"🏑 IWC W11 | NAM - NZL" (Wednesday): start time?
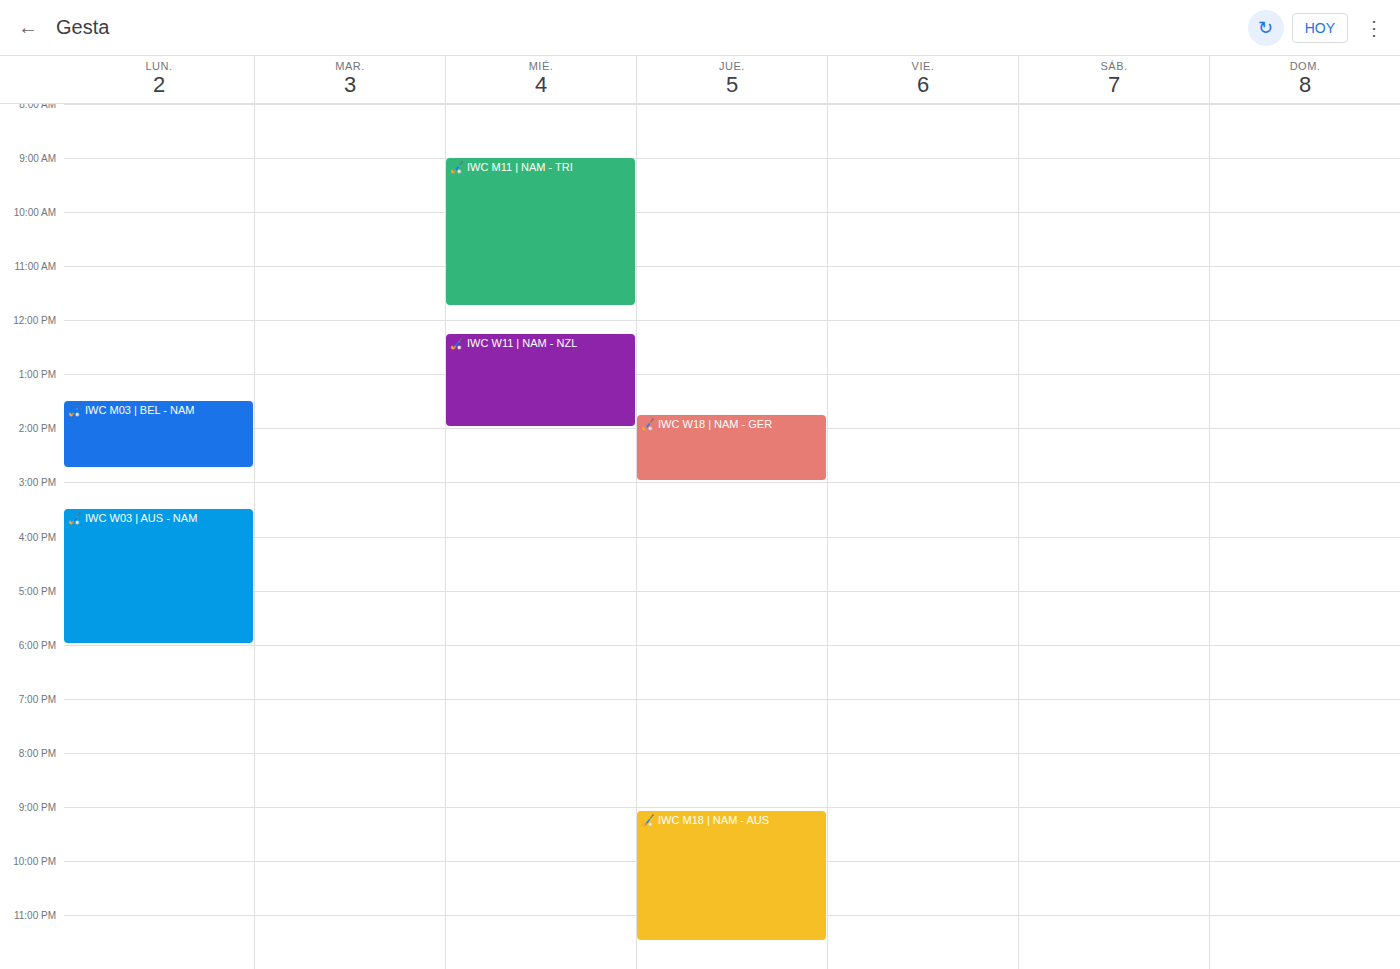
12:15 PM